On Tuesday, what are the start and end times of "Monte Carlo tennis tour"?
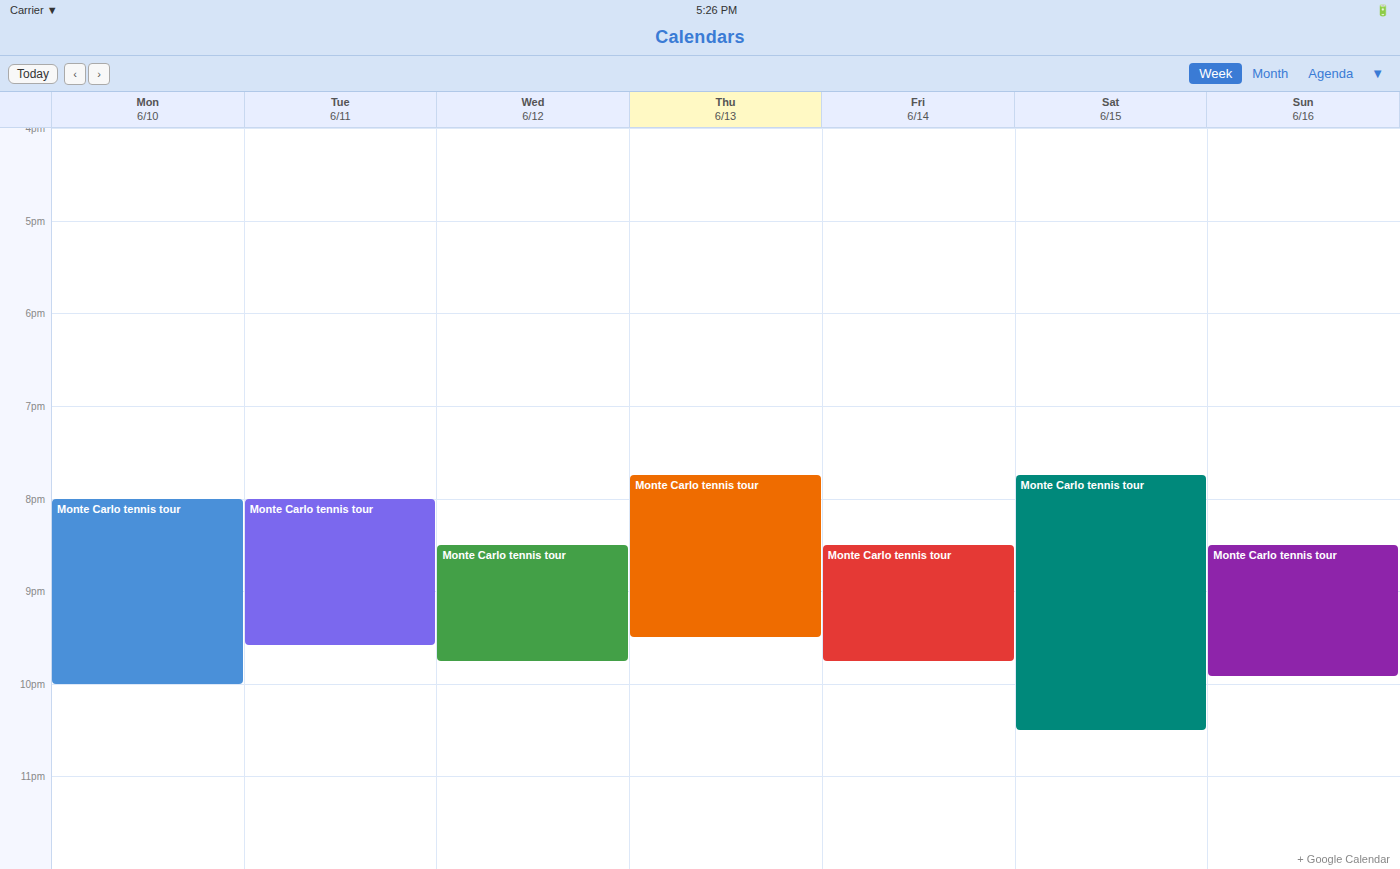
8:00 PM to 9:35 PM